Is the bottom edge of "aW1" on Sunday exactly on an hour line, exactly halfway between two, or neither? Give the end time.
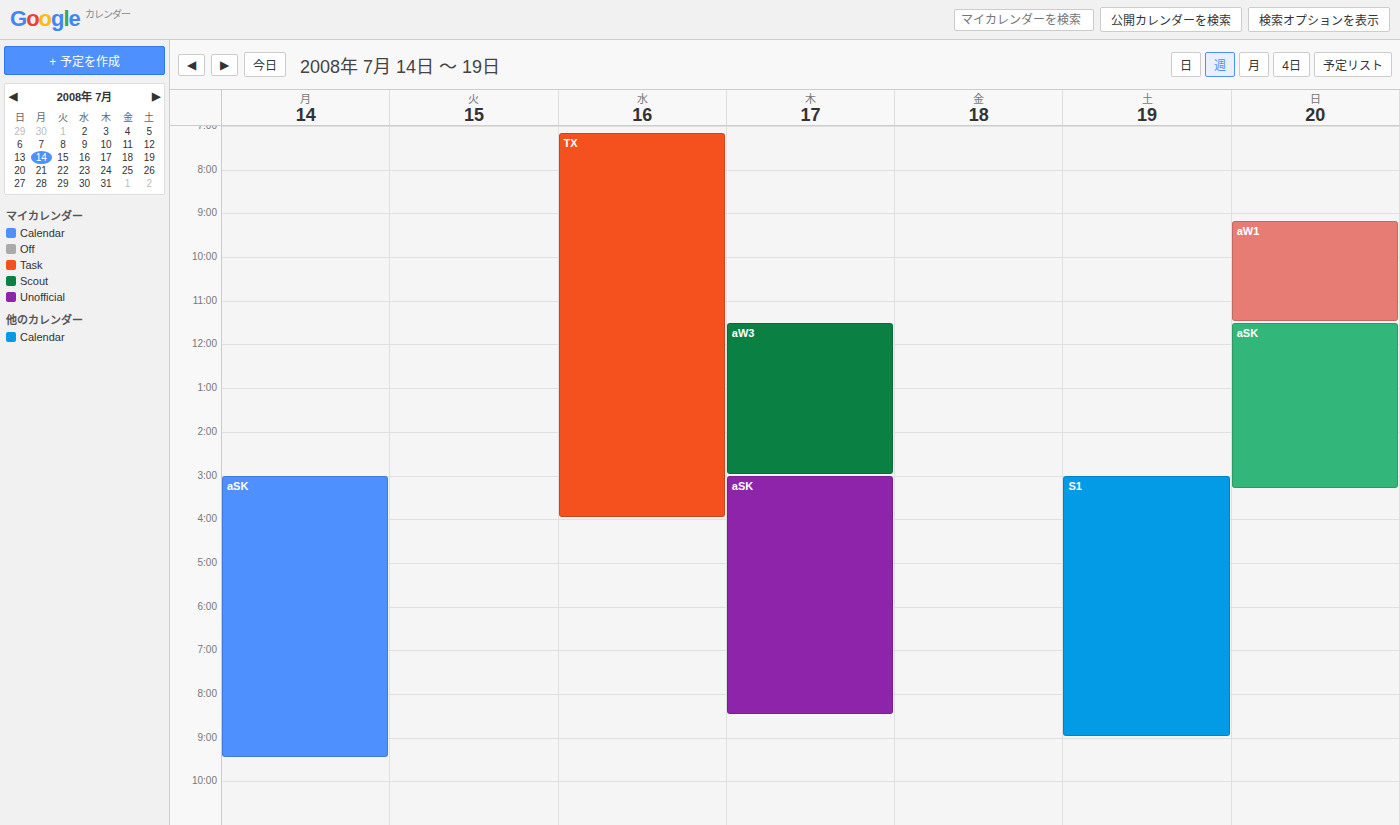
11:30 AM -- halfway between the 11 AM and 12 PM lines.